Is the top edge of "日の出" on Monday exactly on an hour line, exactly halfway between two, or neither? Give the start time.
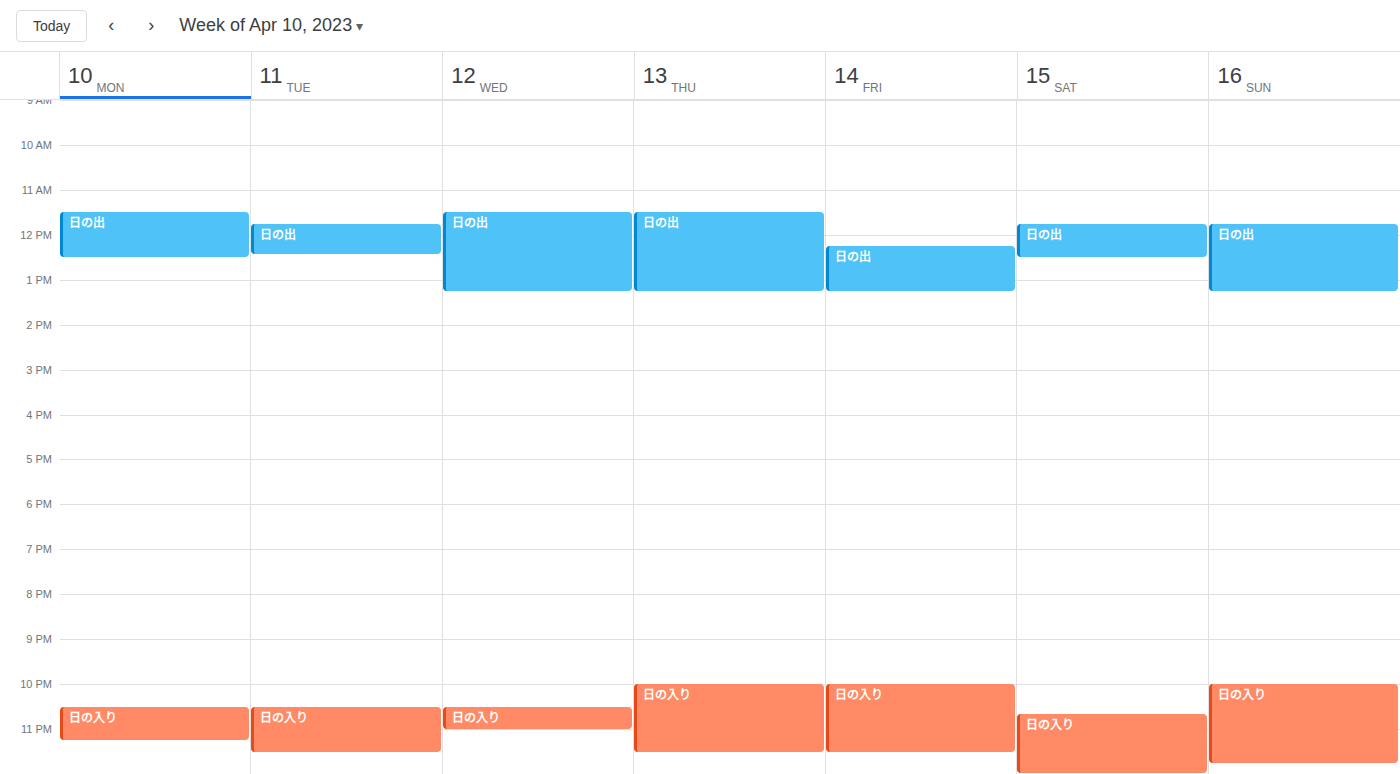
11:30 AM -- halfway between the 11 AM and 12 PM lines.